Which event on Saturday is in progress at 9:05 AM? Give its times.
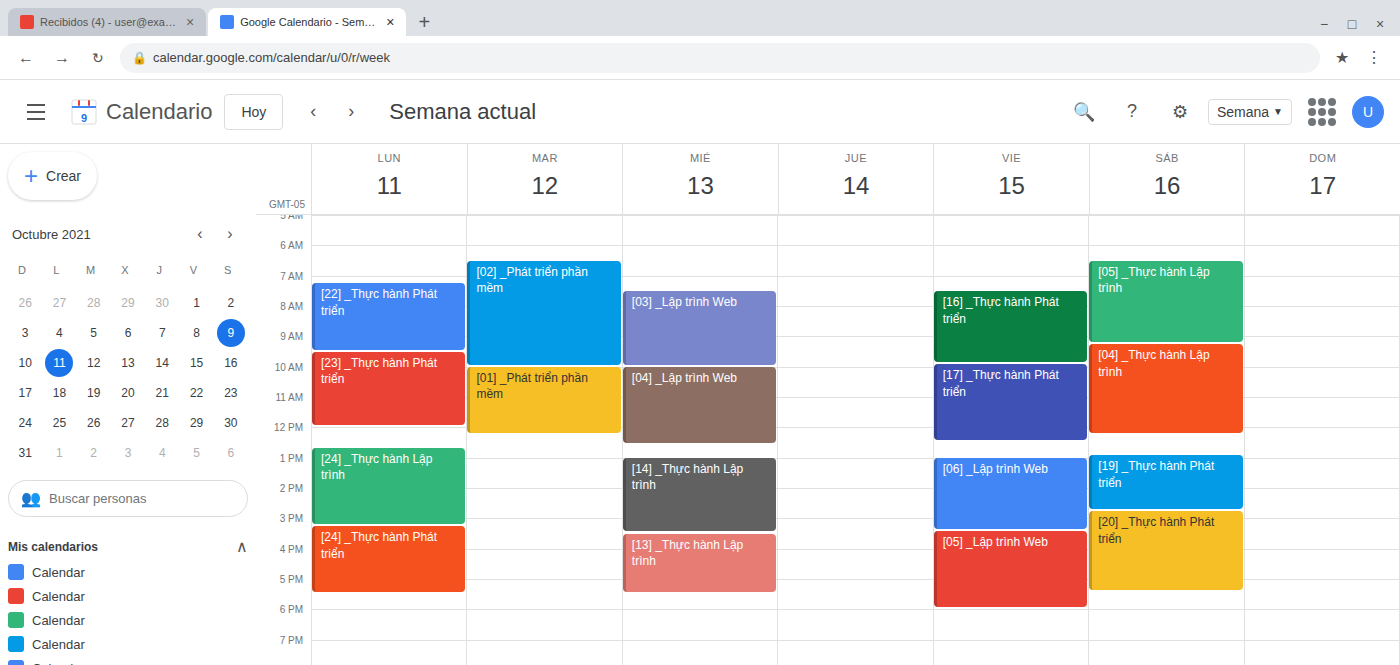
"[05] _Thực hành Lập trình", 6:30 AM to 9:15 AM